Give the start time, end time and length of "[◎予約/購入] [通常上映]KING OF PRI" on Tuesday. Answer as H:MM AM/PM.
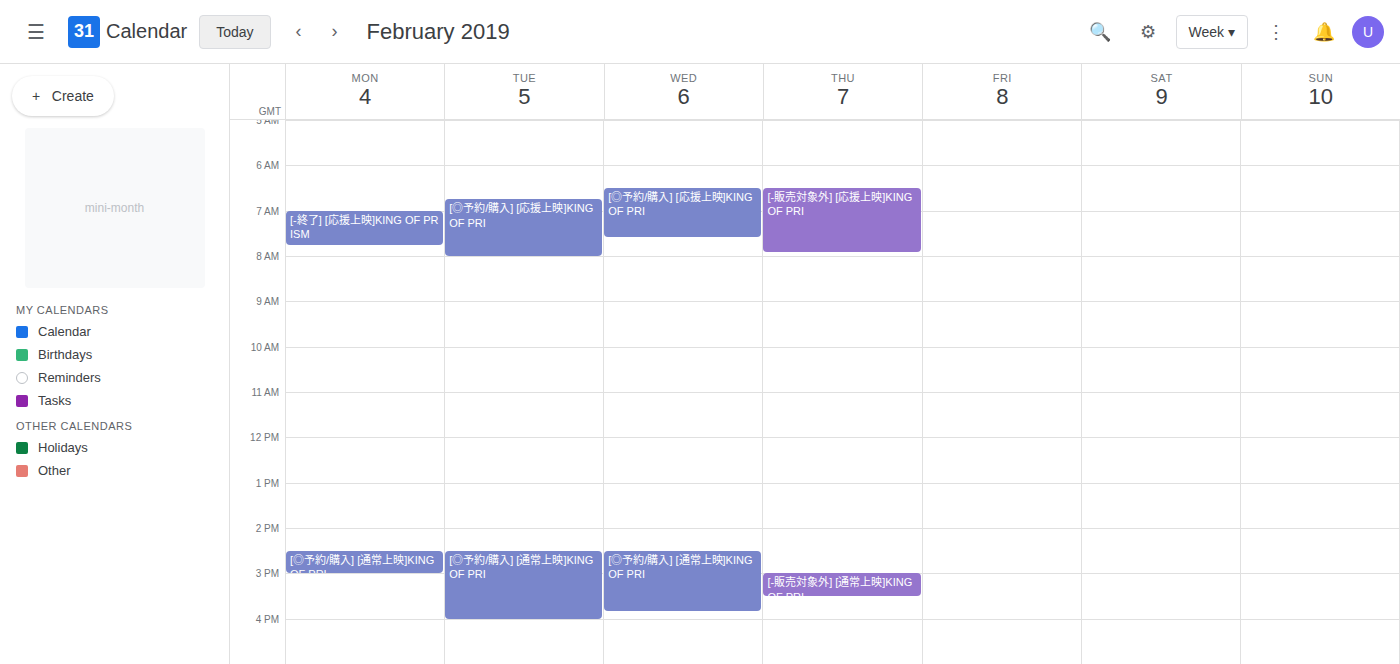
2:30 PM to 4:00 PM, 1 hour 30 minutes